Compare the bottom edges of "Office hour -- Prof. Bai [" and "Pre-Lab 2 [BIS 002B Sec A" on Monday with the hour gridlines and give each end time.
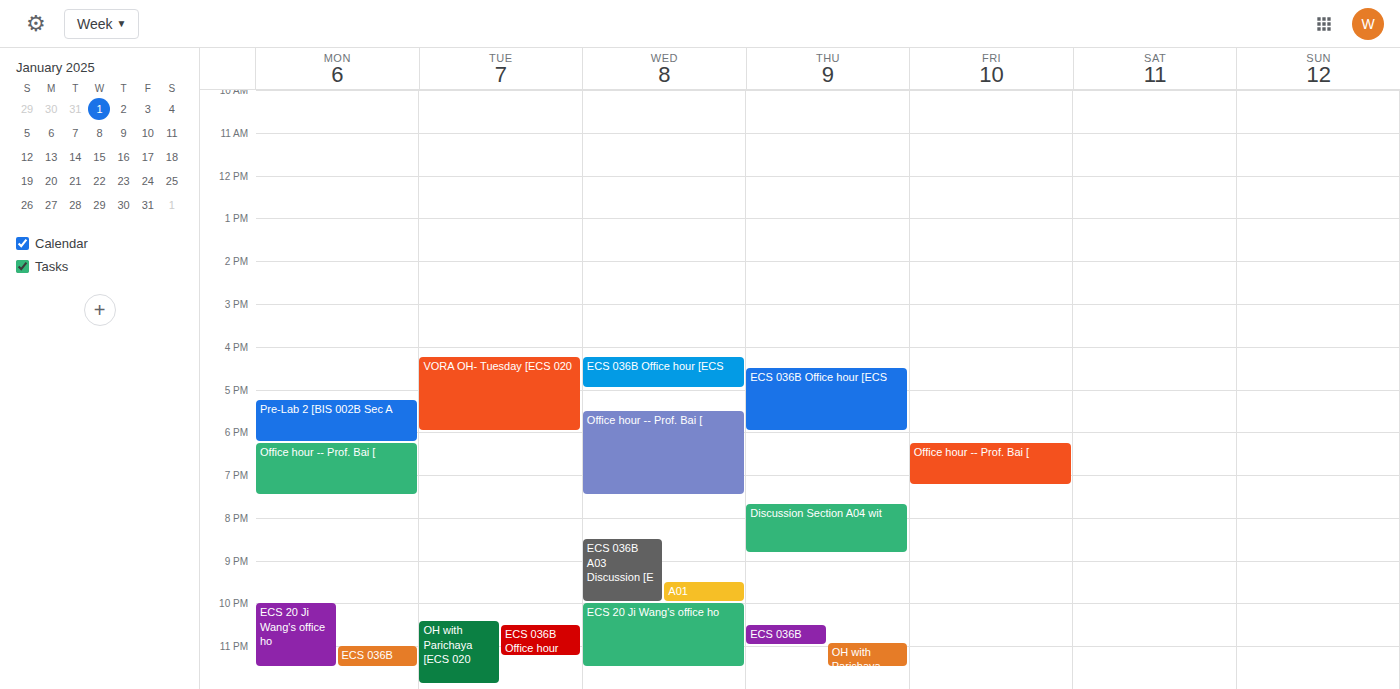
"Office hour -- Prof. Bai [": 7:30 PM, halfway between the 7 PM and 8 PM lines. "Pre-Lab 2 [BIS 002B Sec A": 6:15 PM, neither: a quarter of the way from the 6 PM line to the 7 PM line.